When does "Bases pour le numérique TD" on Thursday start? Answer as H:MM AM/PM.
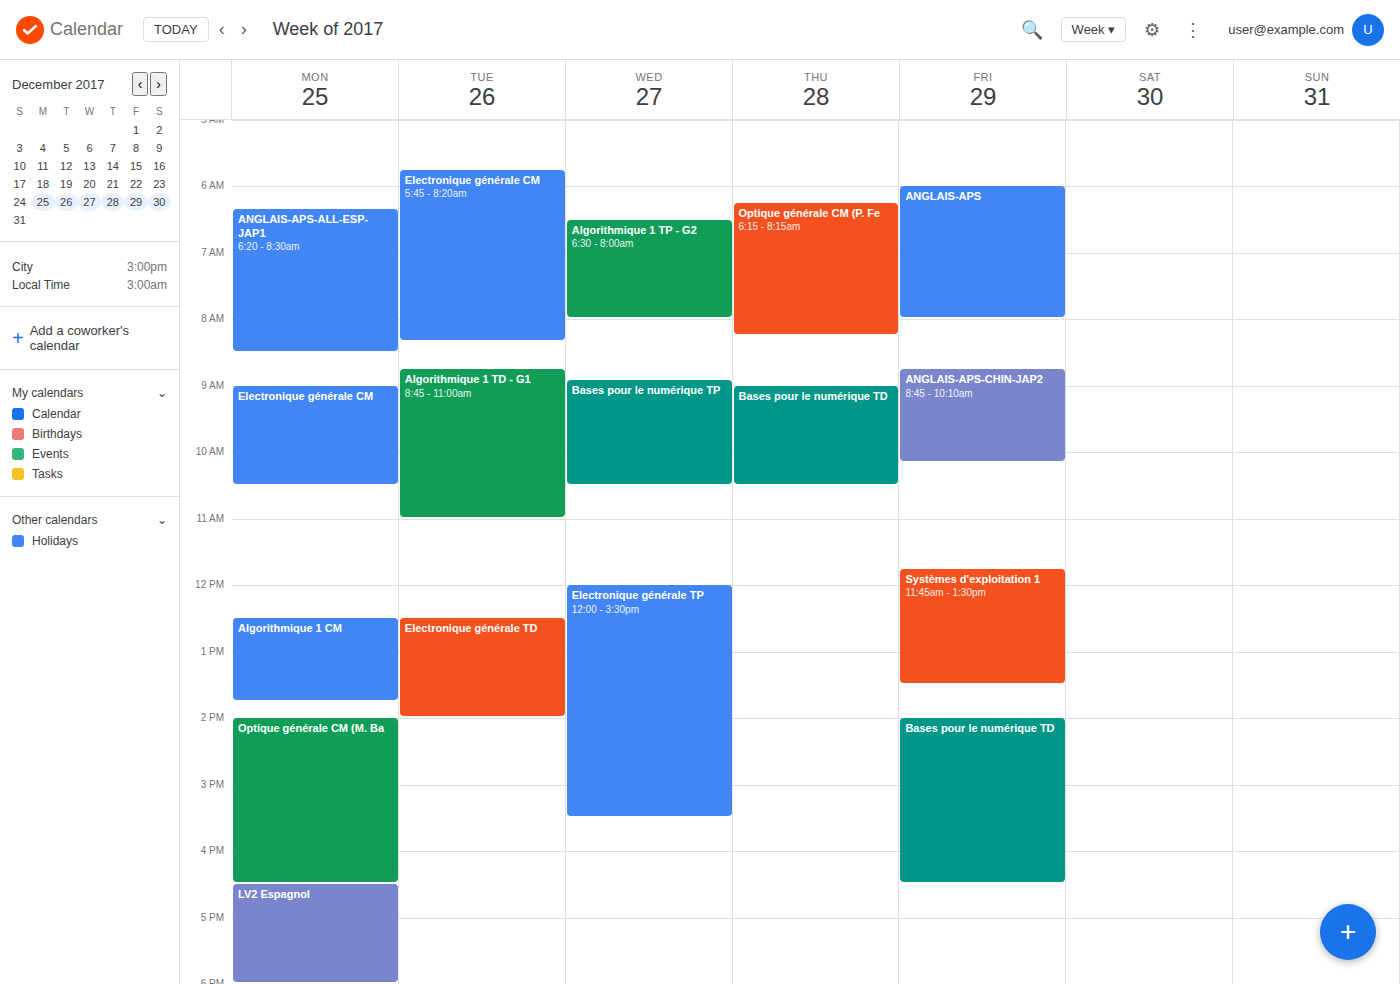
9:00 AM